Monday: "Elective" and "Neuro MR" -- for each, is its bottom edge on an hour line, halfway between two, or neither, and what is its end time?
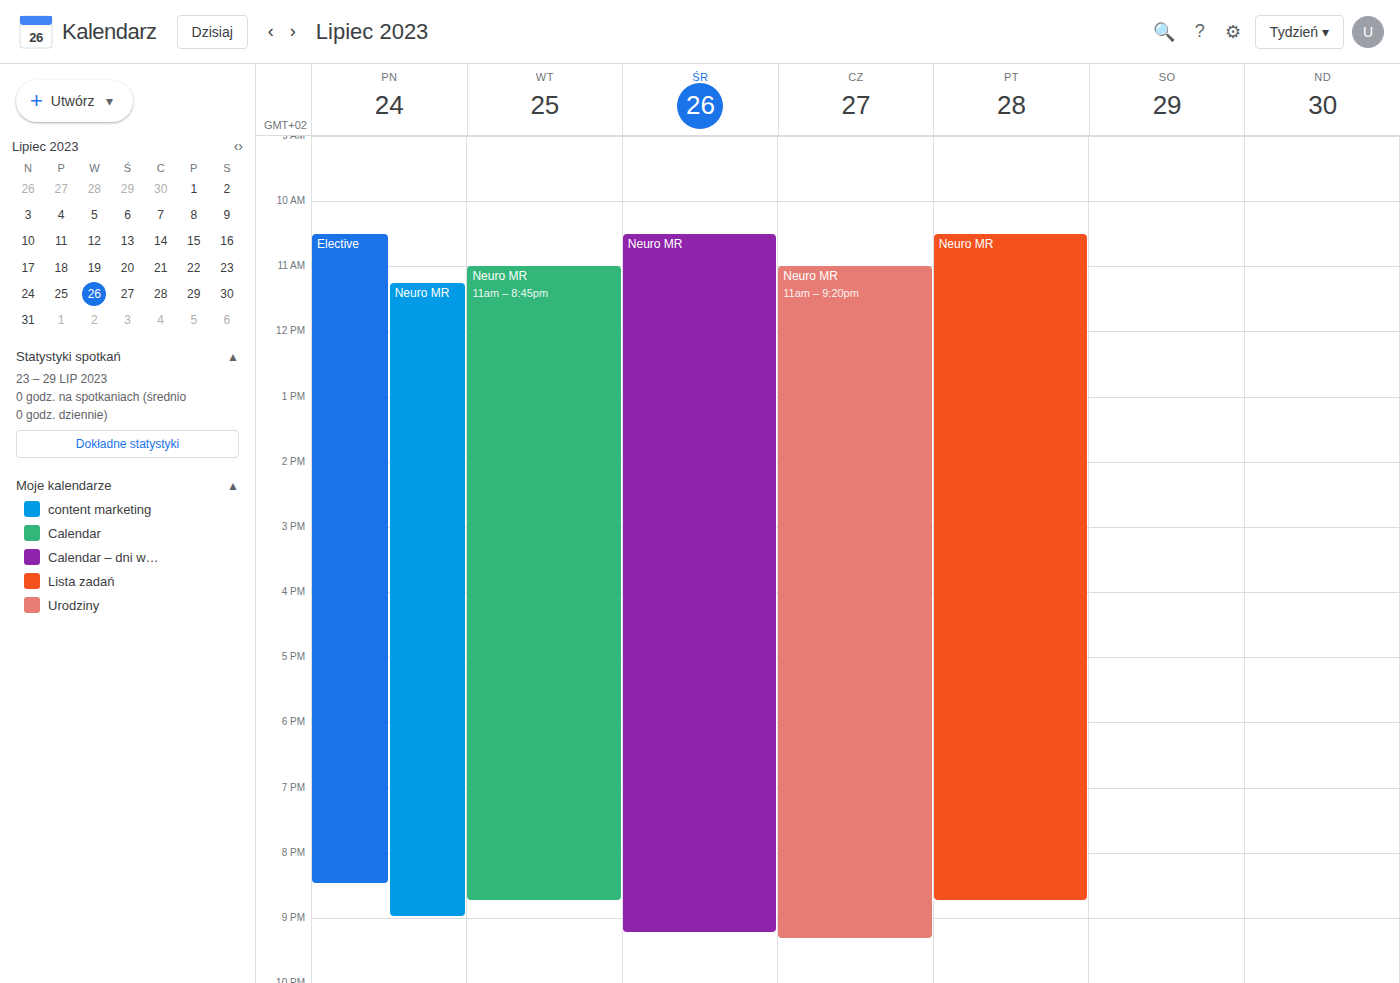
"Elective": 20:30, halfway between the 20:00 and 21:00 lines. "Neuro MR": 21:00, exactly on the 21:00 line.